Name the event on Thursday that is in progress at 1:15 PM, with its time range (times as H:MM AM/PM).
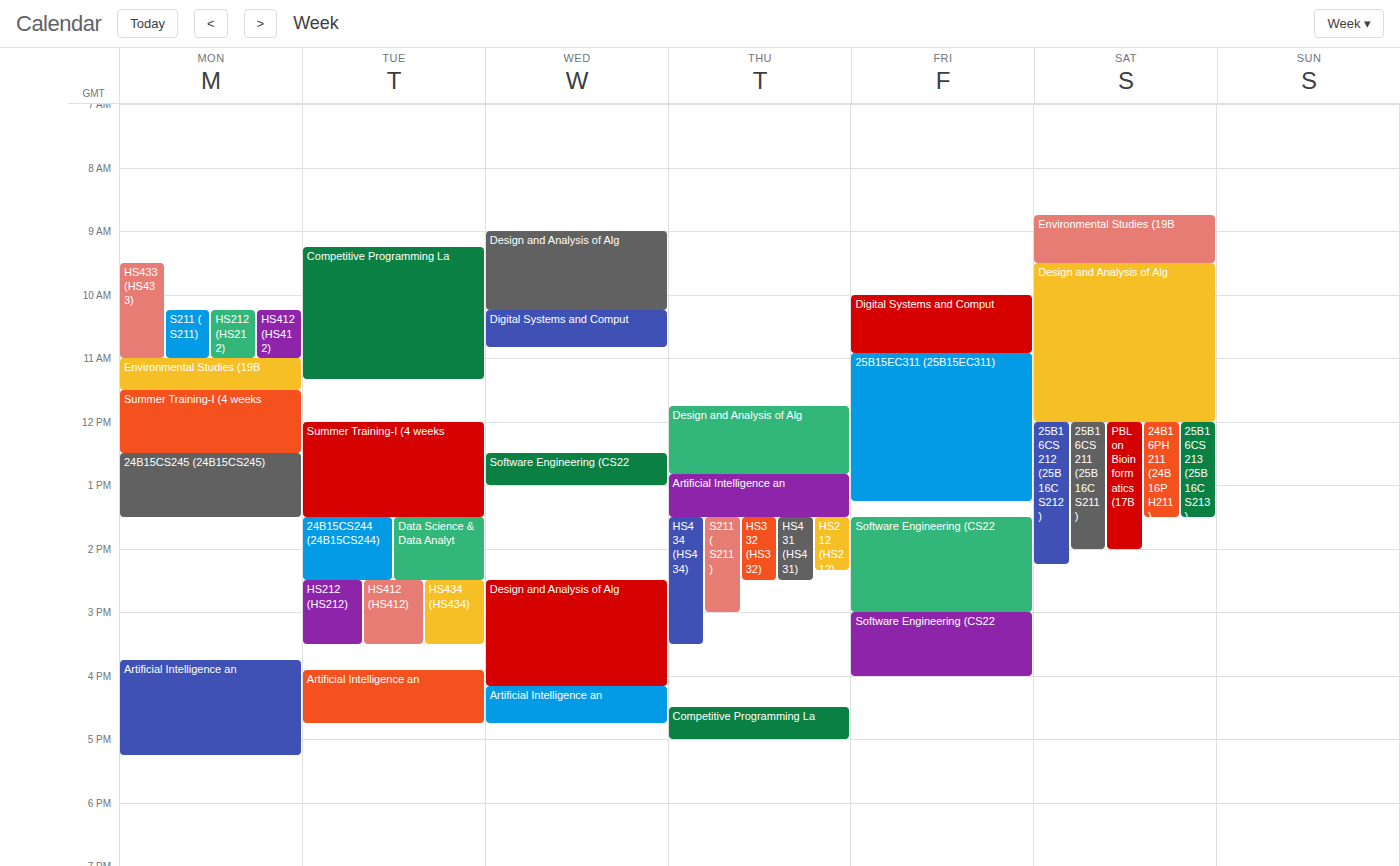
"Artificial Intelligence an", 12:50 PM to 1:30 PM